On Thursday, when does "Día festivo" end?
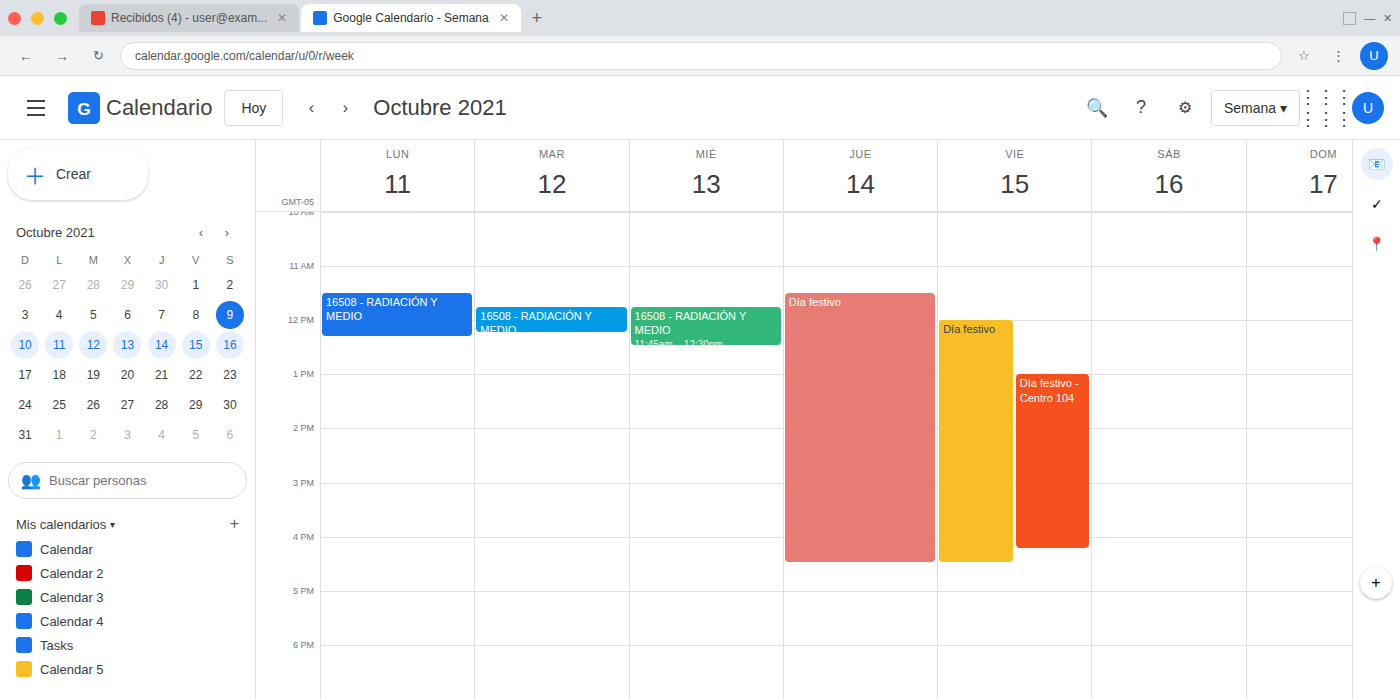
4:30 PM